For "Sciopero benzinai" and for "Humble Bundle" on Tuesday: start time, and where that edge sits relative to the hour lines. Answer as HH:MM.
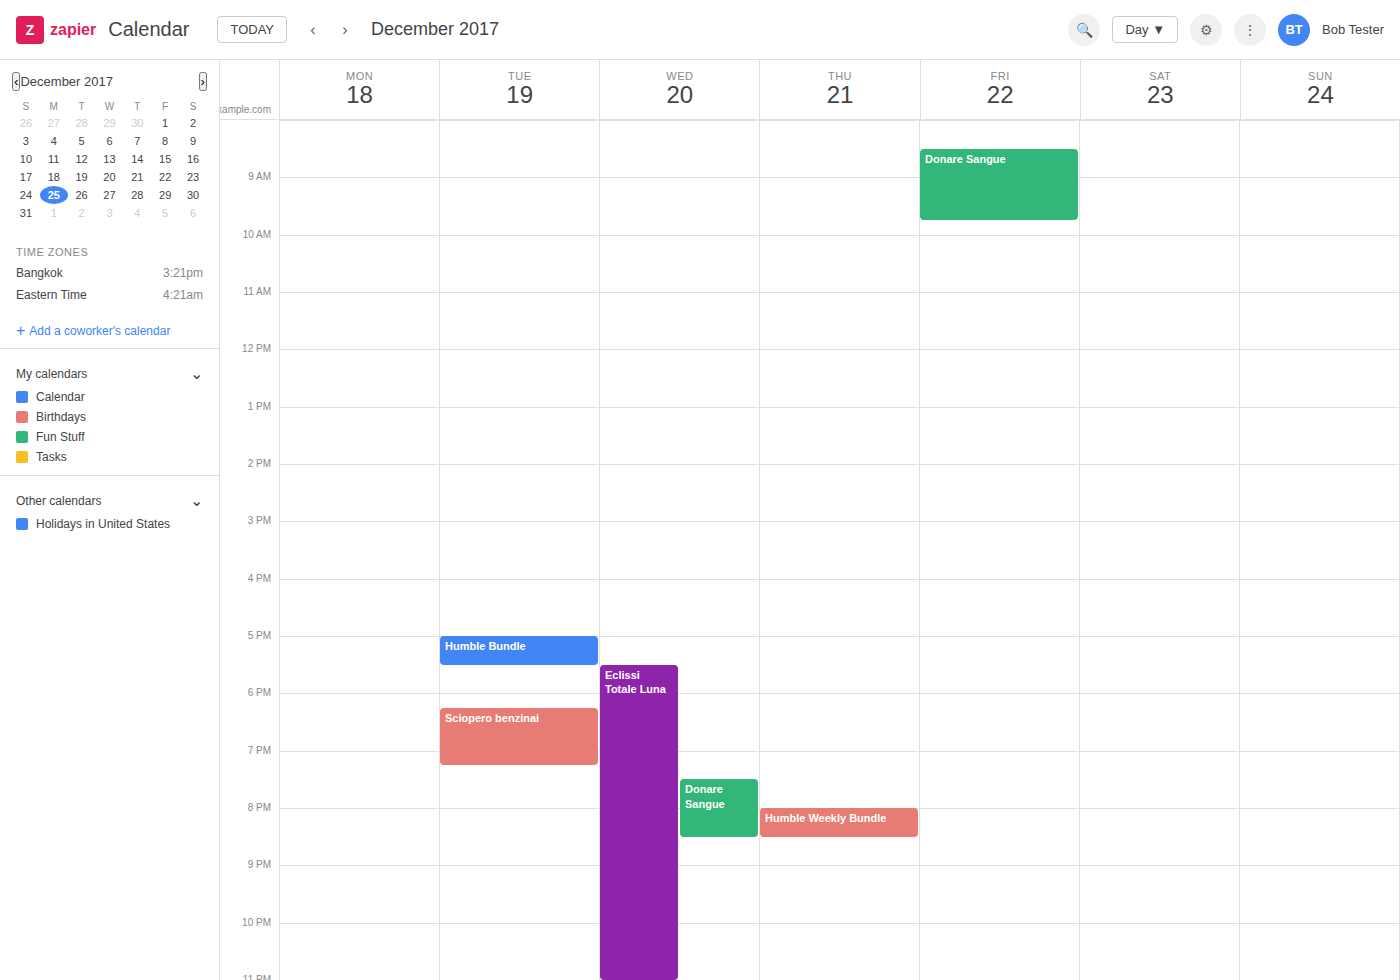
"Sciopero benzinai": 18:15, neither: a quarter of the way from the 18:00 line to the 19:00 line. "Humble Bundle": 17:00, exactly on the 17:00 line.